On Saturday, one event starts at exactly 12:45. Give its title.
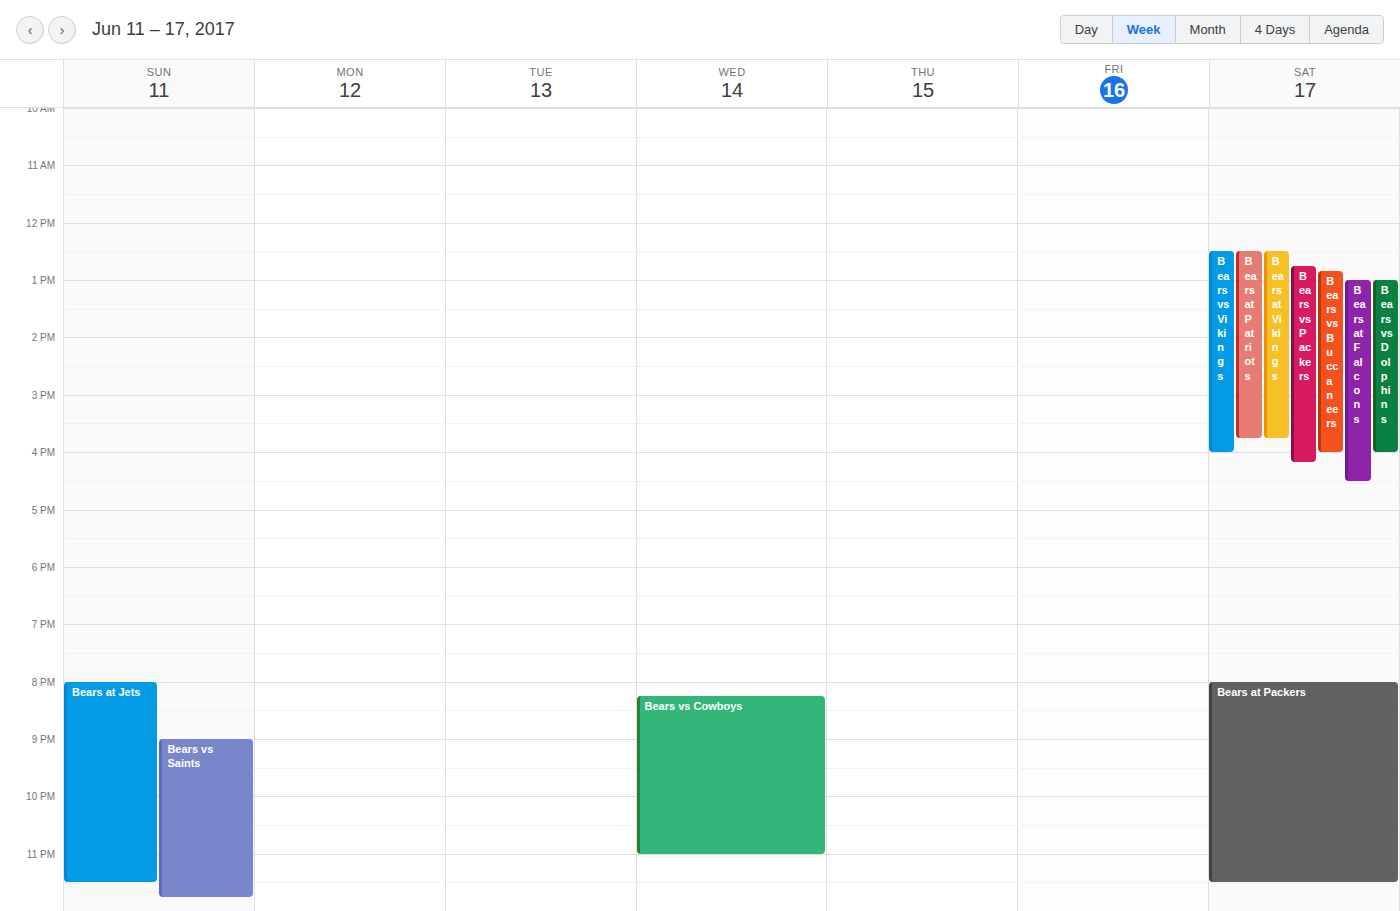
"Bears vs Packers"